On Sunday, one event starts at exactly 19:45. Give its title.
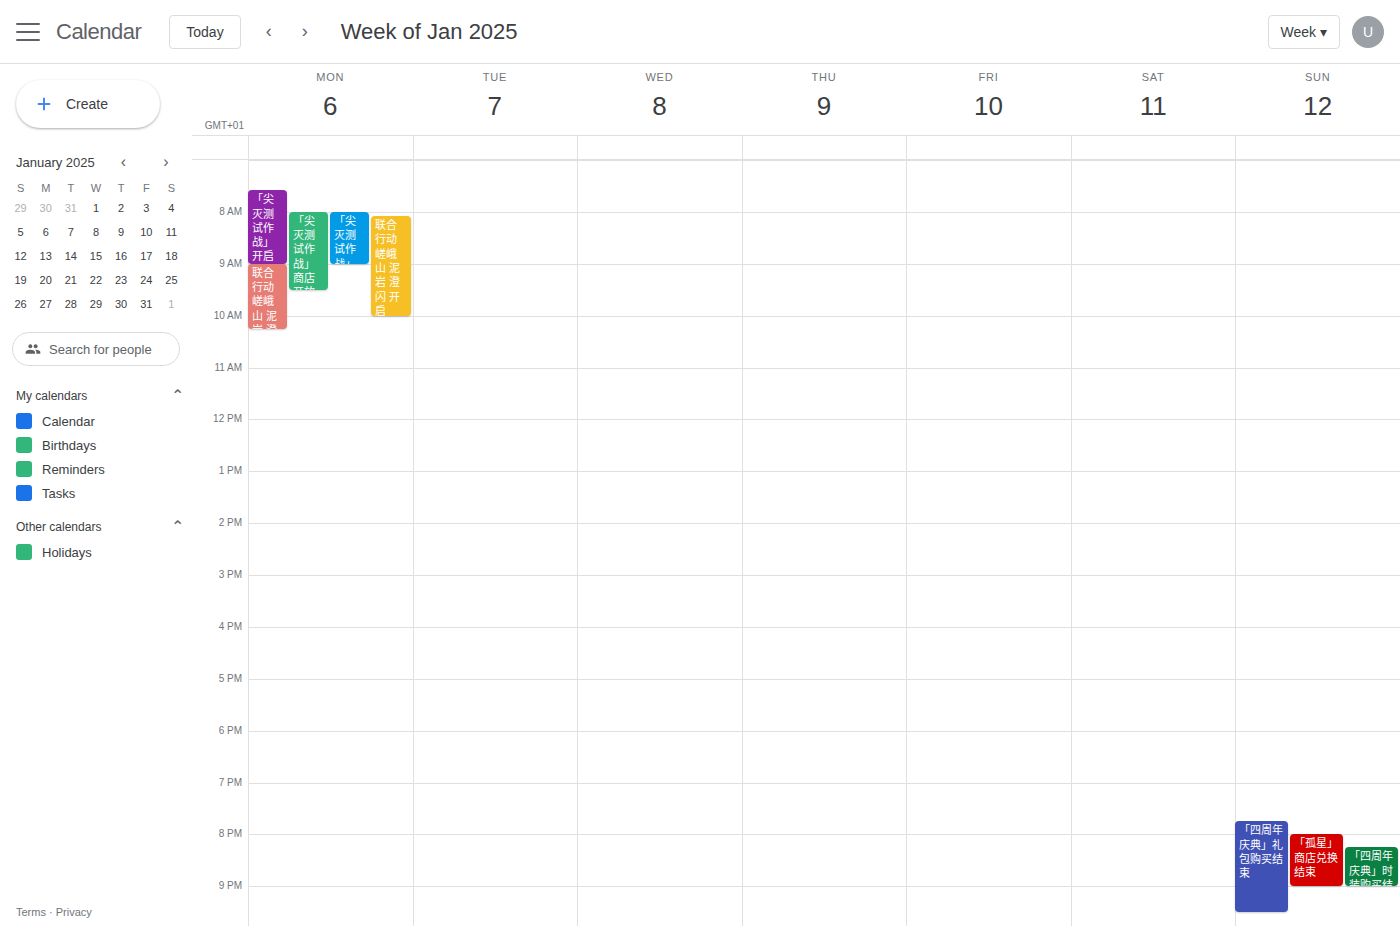
"「四周年庆典」礼包购买结束"